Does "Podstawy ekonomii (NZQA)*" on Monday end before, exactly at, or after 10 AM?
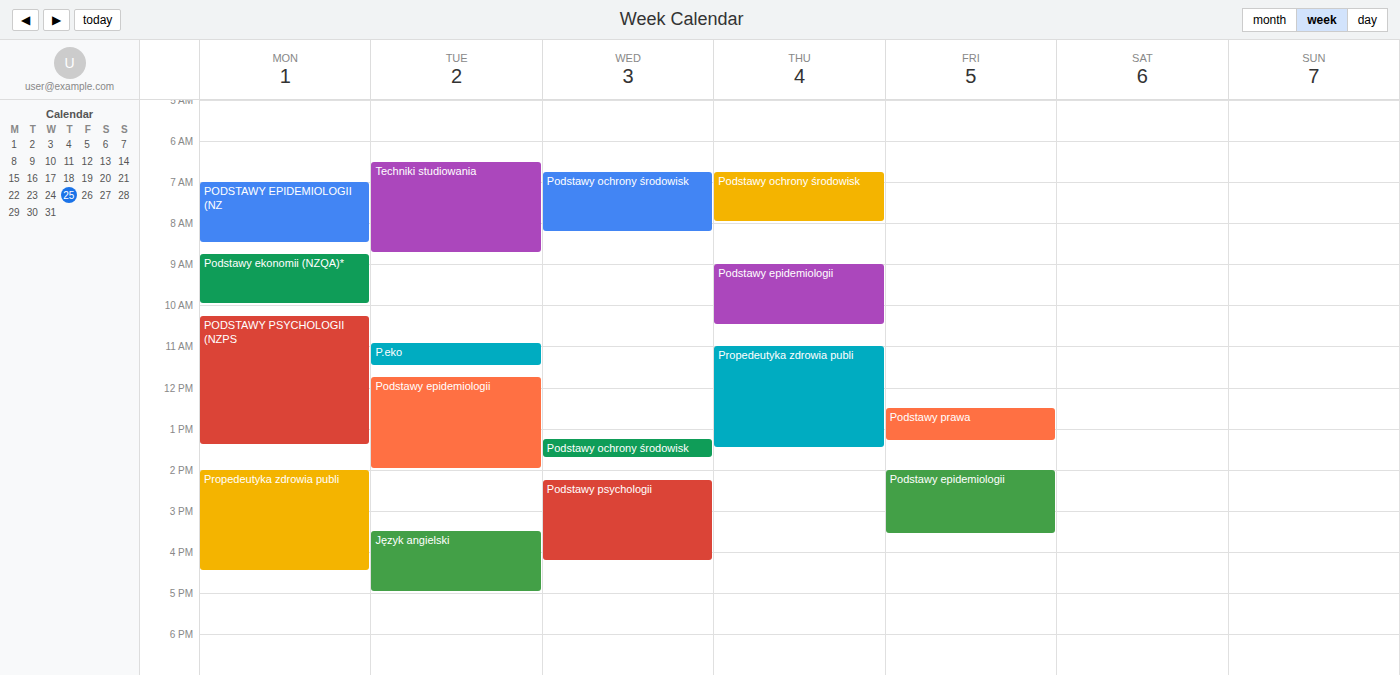
10:00 AM -- exactly at 10 AM, on the 10 AM line.